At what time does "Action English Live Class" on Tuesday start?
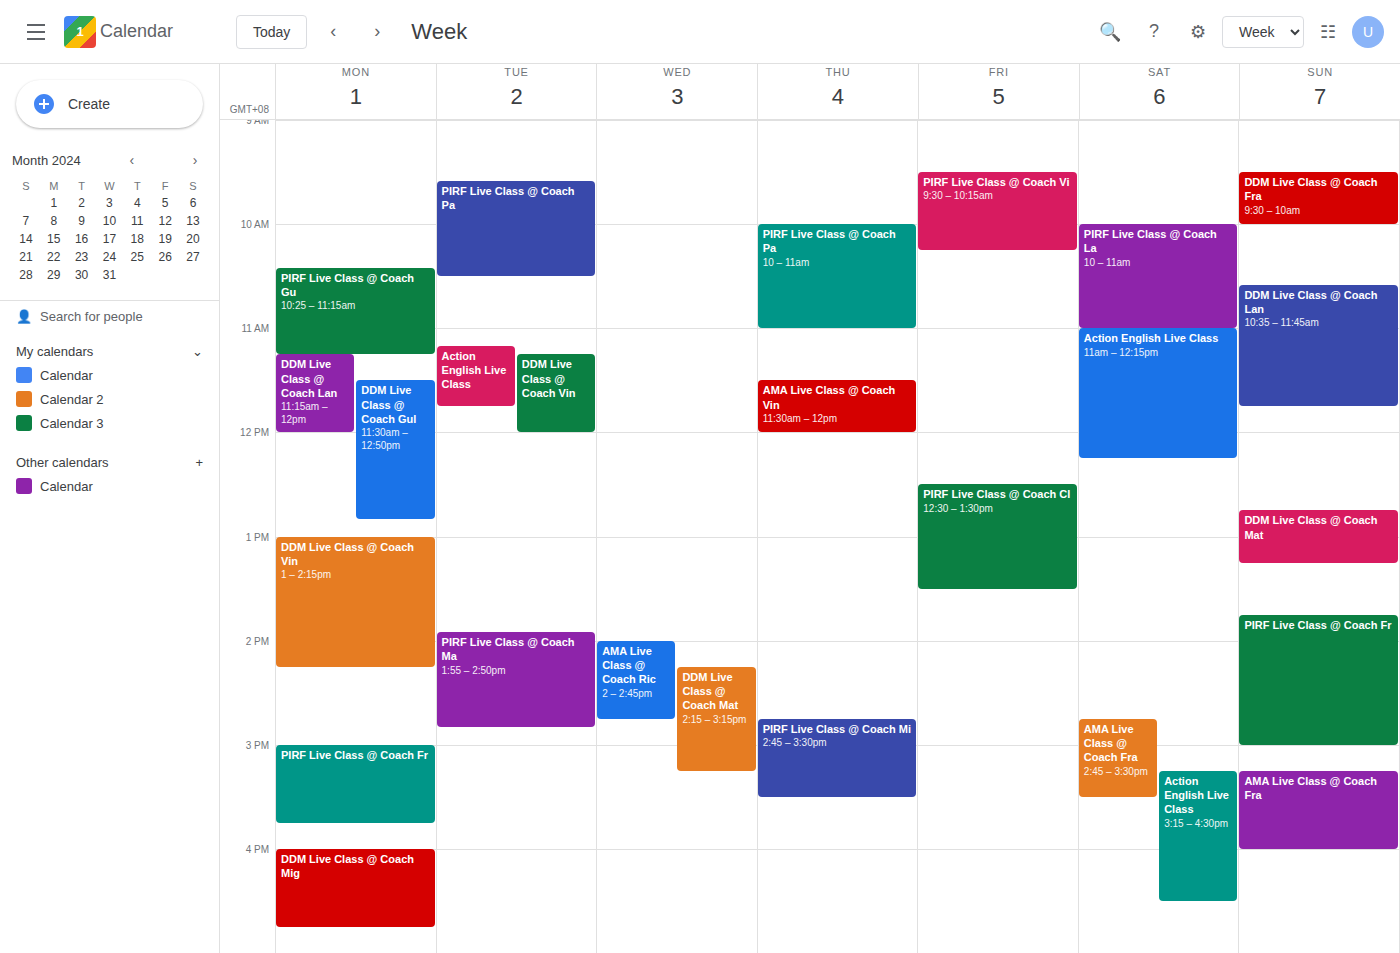
11:10 AM